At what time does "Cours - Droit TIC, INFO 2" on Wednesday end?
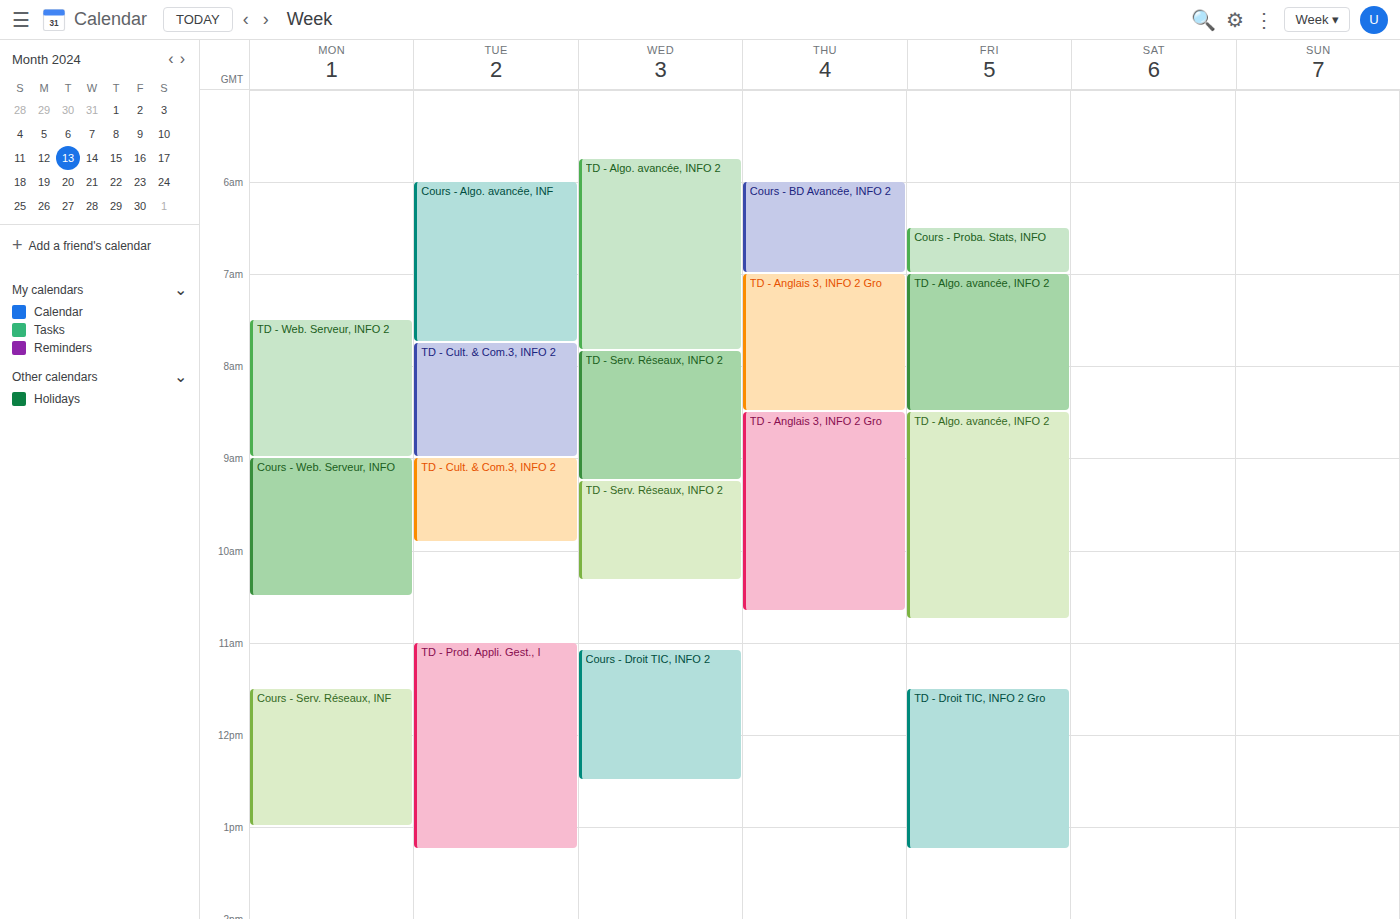
12:30 PM